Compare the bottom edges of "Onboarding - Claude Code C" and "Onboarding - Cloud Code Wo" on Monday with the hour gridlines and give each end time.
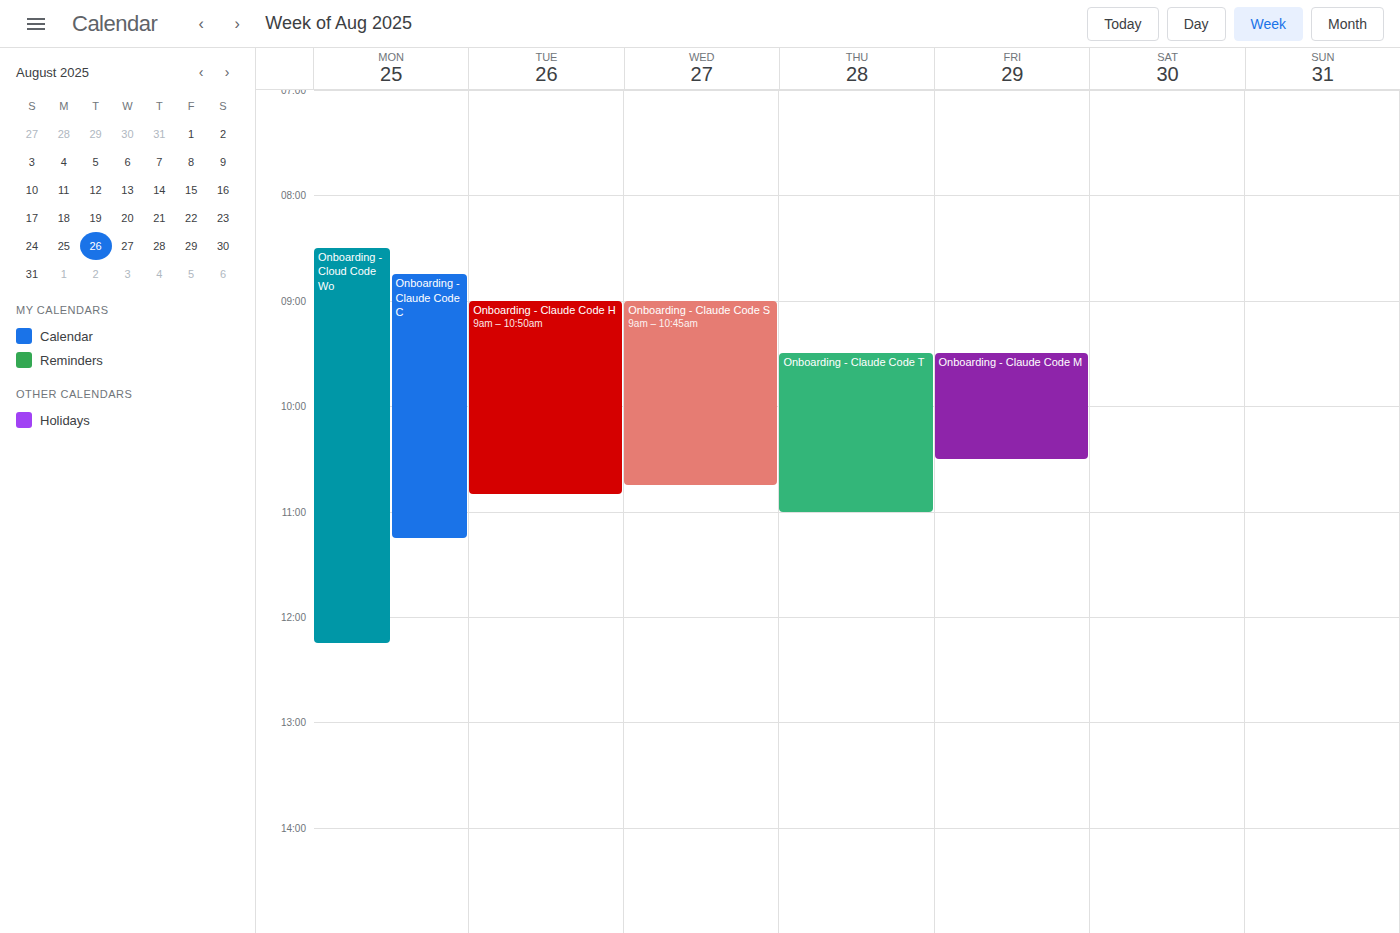
"Onboarding - Claude Code C": 11:15 AM, neither: a quarter of the way from the 11 AM line to the 12 PM line. "Onboarding - Cloud Code Wo": 12:15 PM, neither: a quarter of the way from the 12 PM line to the 1 PM line.